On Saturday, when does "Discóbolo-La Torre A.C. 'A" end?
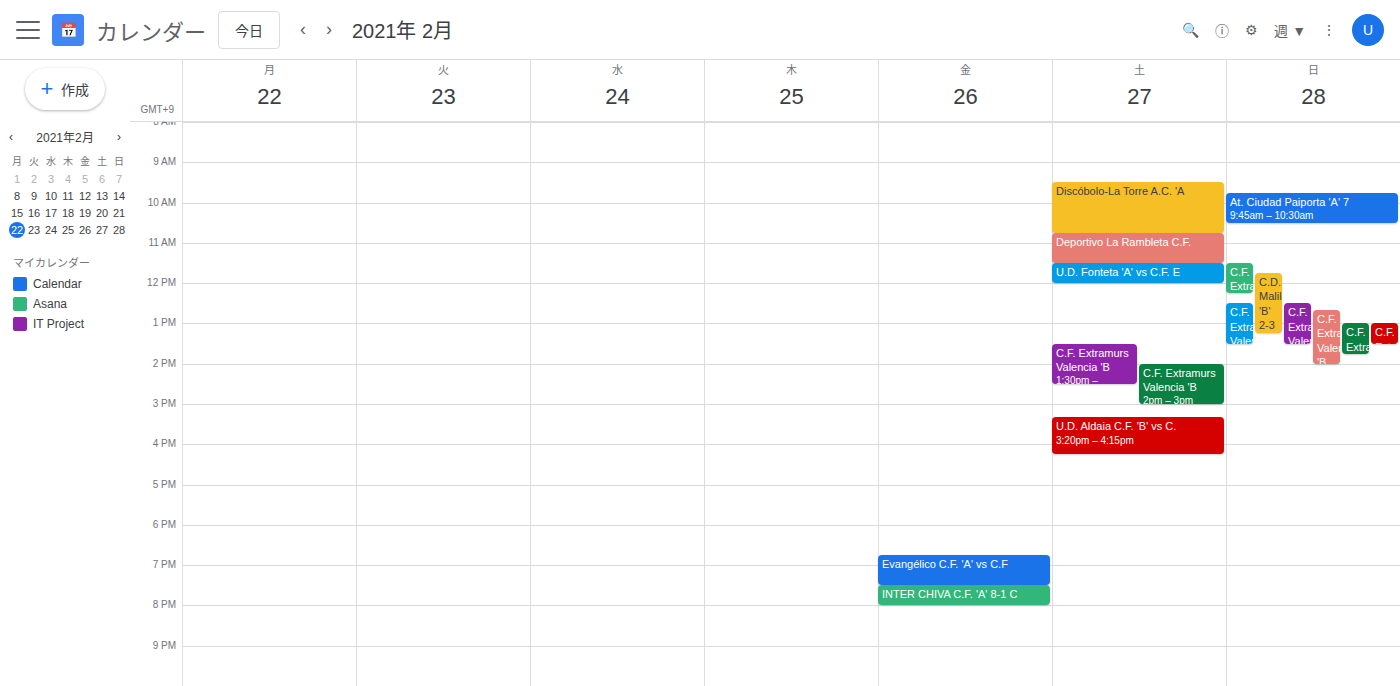
10:45 AM